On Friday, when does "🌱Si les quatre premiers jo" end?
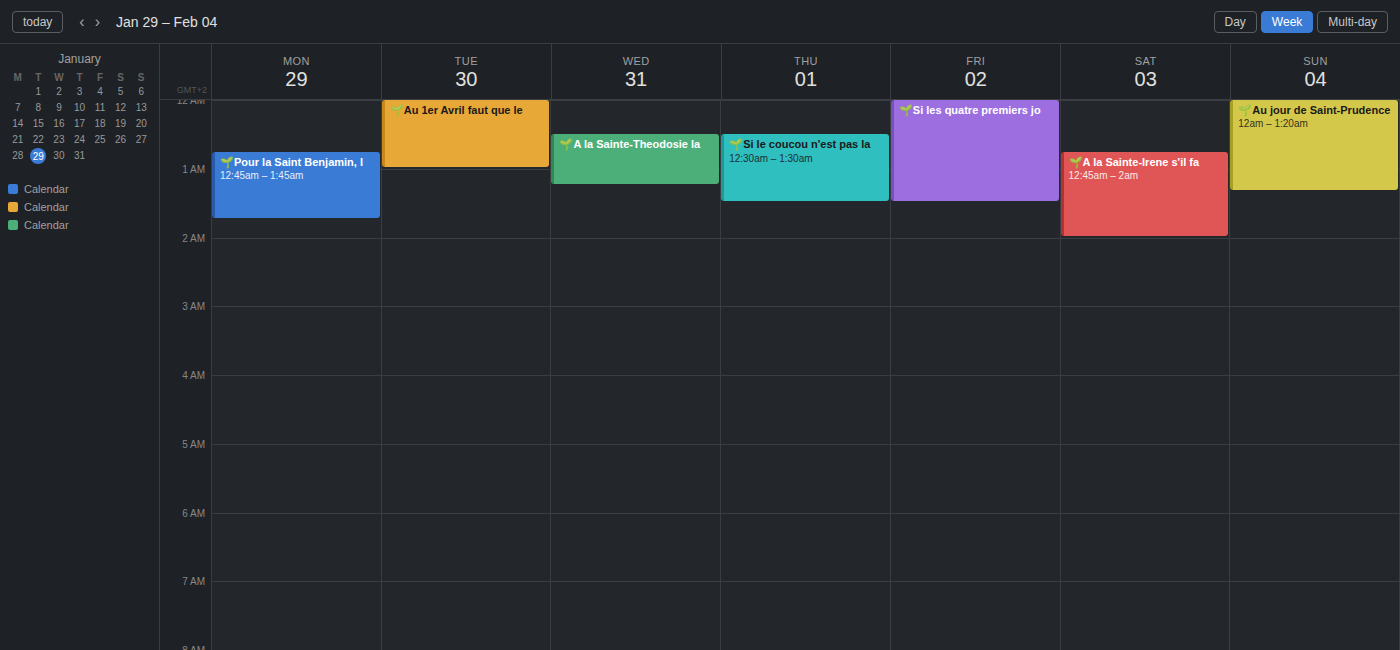
1:30 AM